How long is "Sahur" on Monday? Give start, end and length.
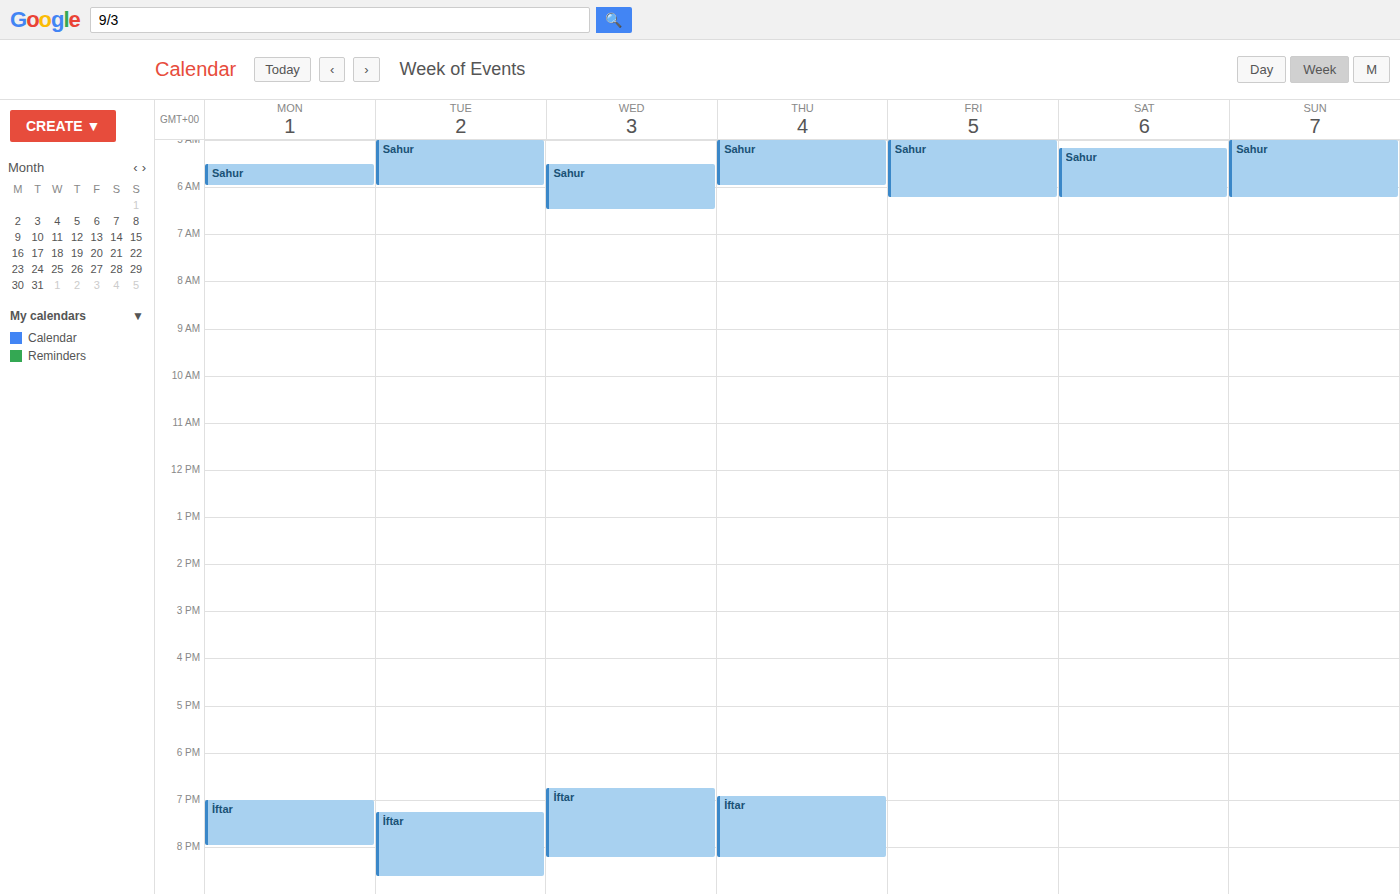
05:30 to 06:00, 30 minutes